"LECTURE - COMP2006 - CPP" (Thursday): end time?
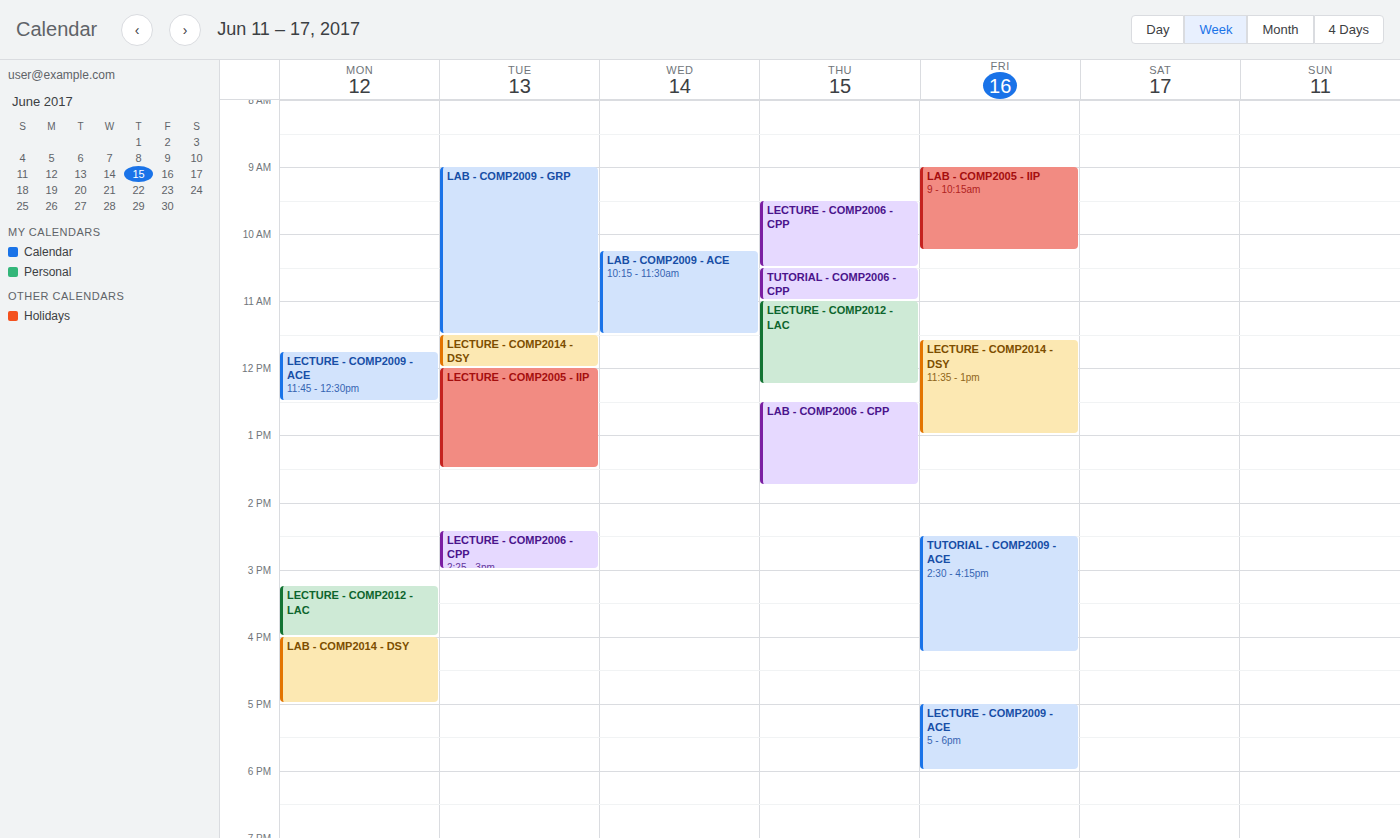
10:30 AM